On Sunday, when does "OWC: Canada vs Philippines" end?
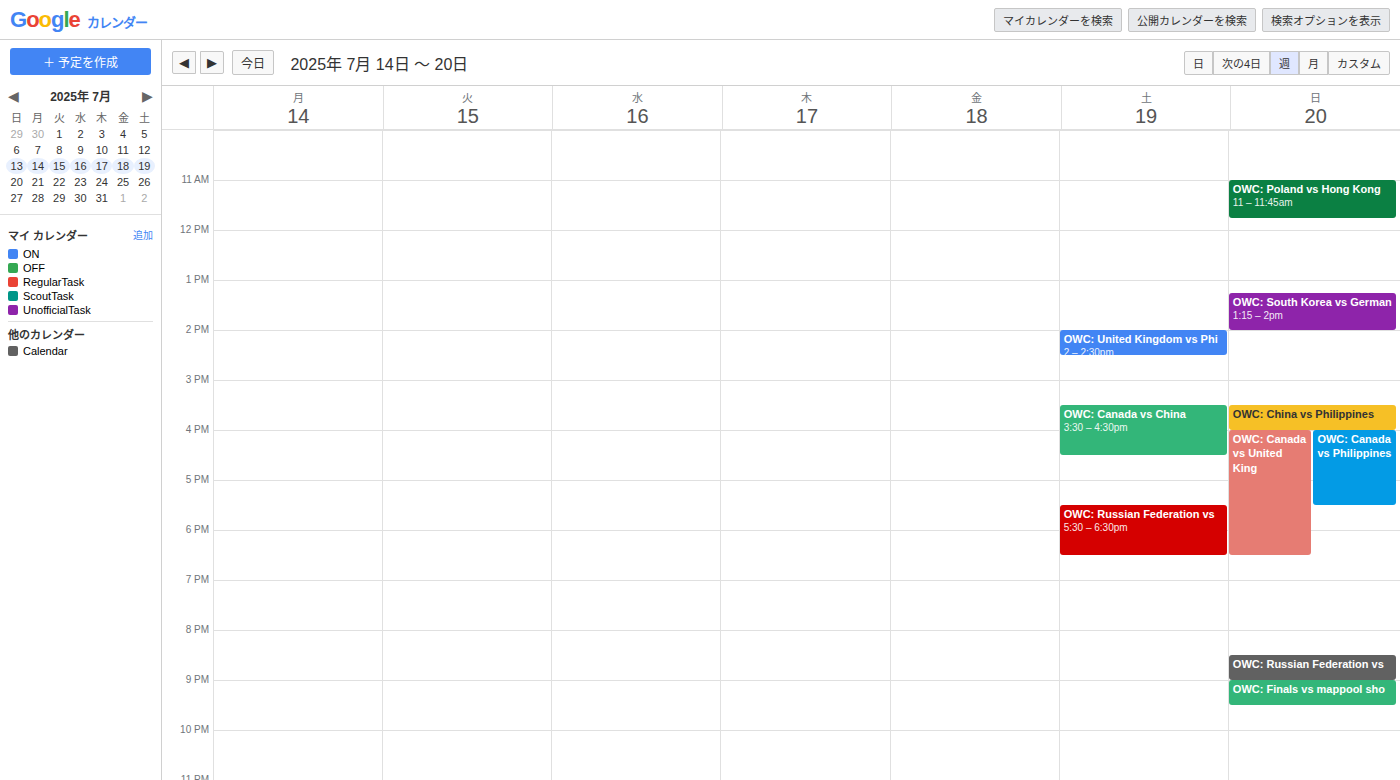
5:30 PM